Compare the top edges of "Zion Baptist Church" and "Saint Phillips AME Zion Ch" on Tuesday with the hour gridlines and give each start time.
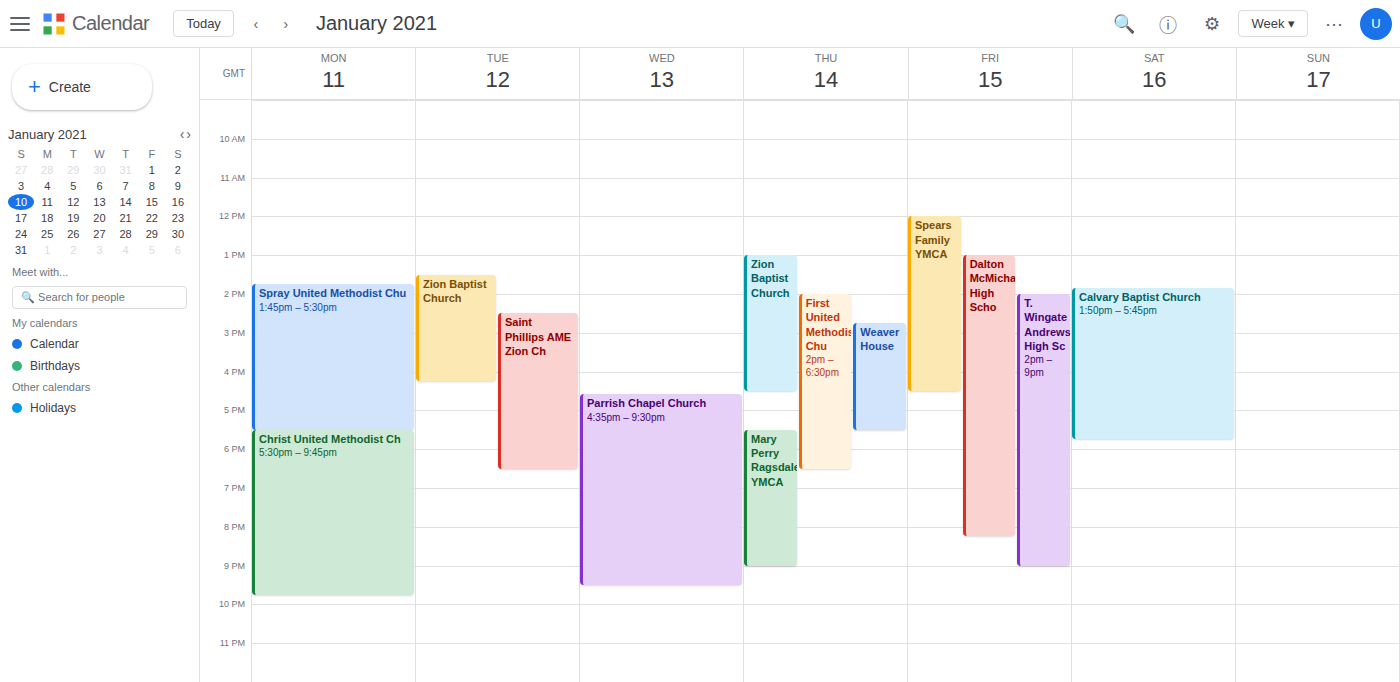
"Zion Baptist Church": 1:30 PM, halfway between the 1 PM and 2 PM lines. "Saint Phillips AME Zion Ch": 2:30 PM, halfway between the 2 PM and 3 PM lines.